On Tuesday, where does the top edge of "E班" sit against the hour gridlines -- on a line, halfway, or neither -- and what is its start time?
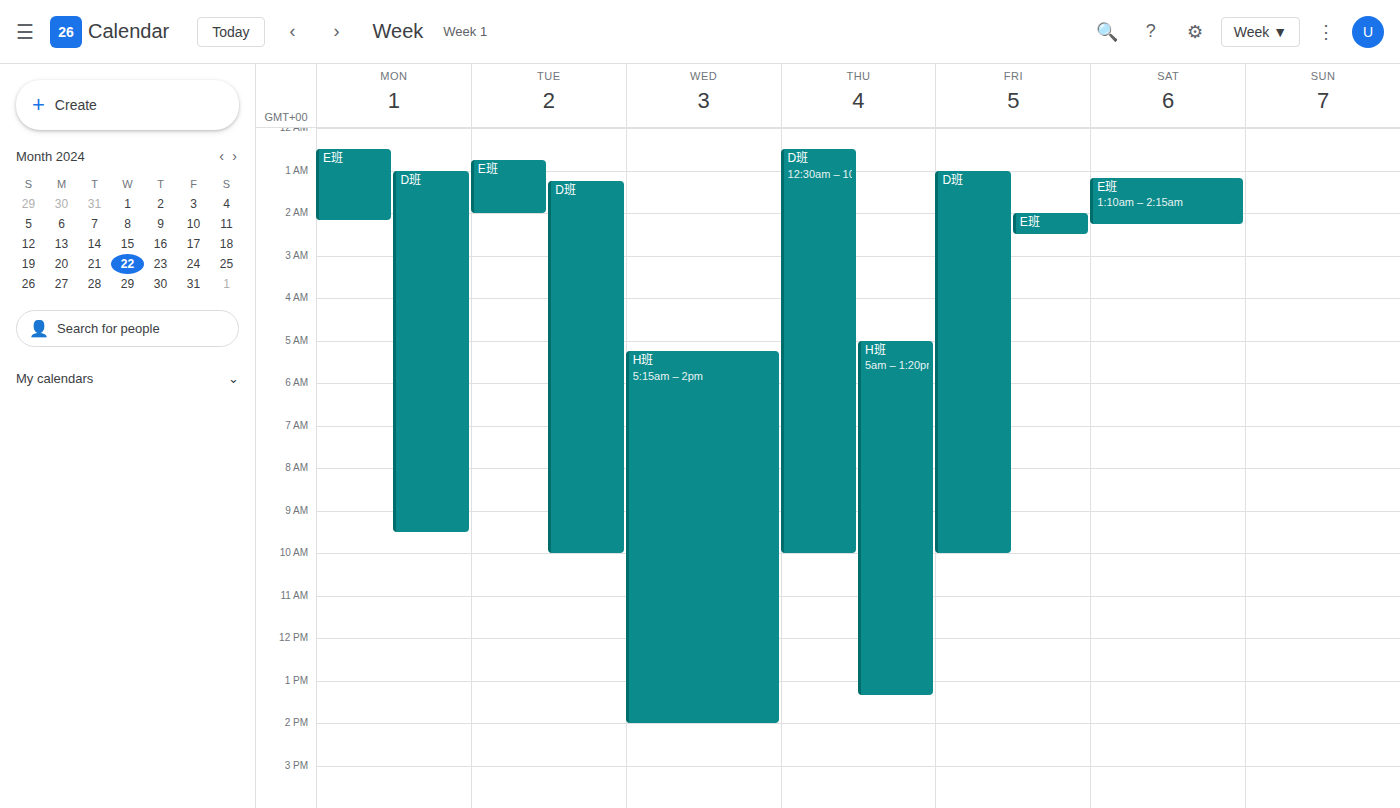
12:45 AM -- neither: three quarters of the way from the 12 AM line to the 1 AM line.